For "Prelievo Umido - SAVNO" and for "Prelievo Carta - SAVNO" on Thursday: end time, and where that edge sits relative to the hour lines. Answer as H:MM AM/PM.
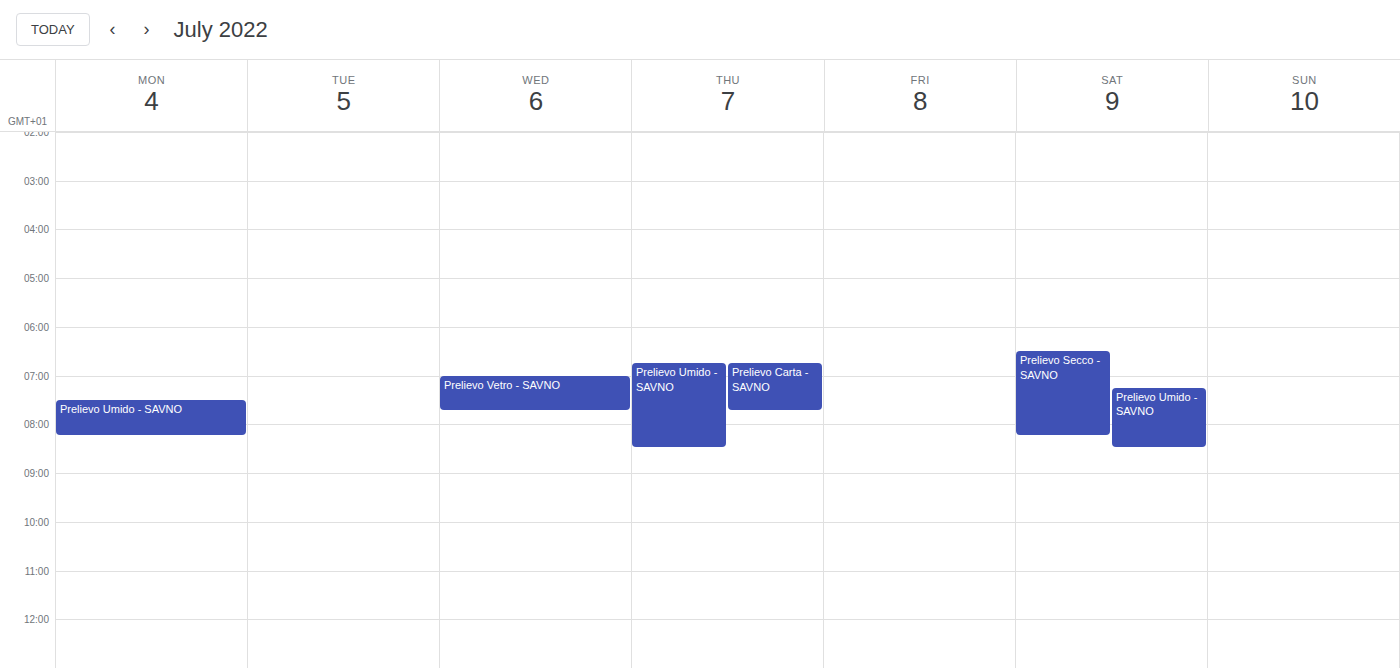
"Prelievo Umido - SAVNO": 8:30 AM, halfway between the 8 AM and 9 AM lines. "Prelievo Carta - SAVNO": 7:45 AM, neither: three quarters of the way from the 7 AM line to the 8 AM line.